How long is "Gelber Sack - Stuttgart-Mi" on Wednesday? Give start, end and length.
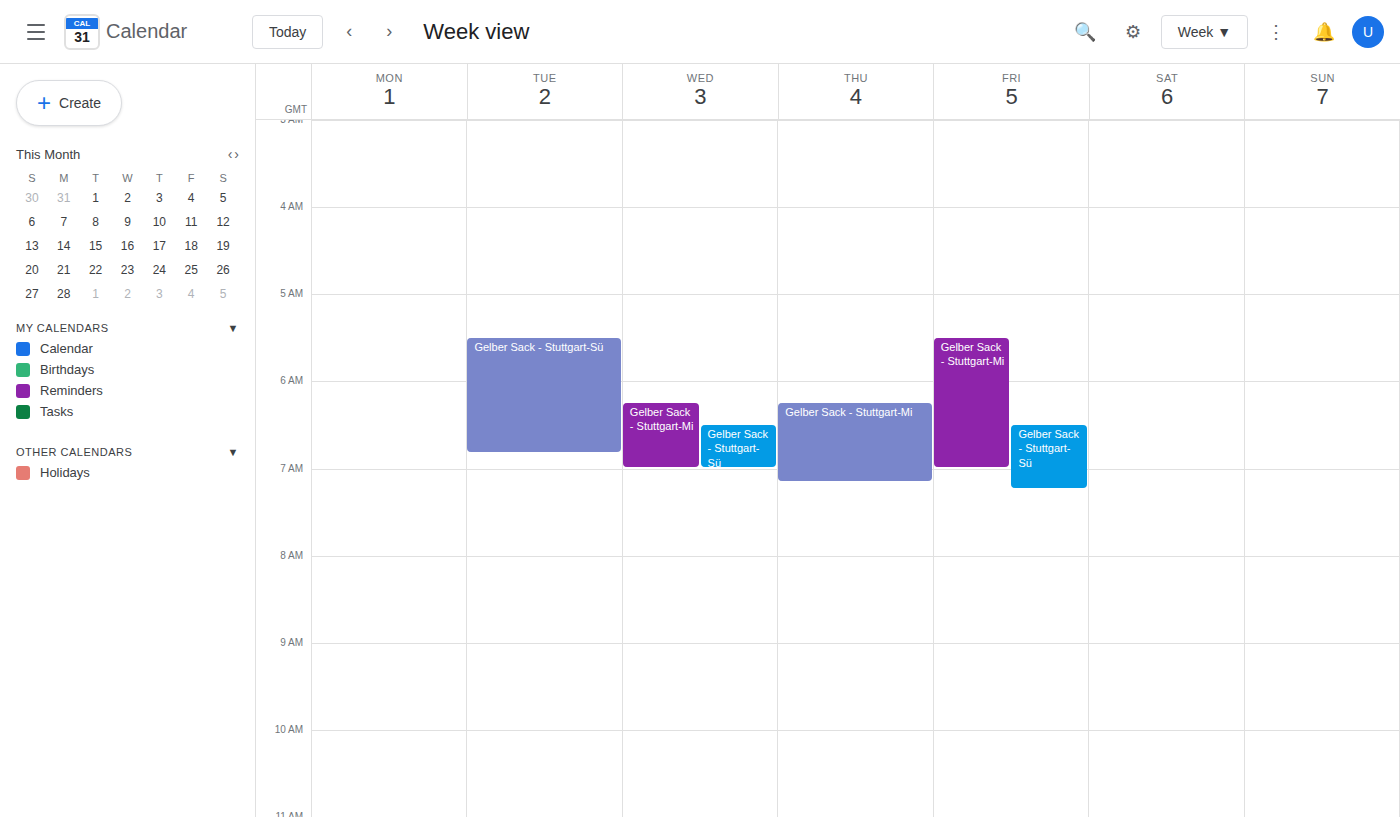
6:15 AM to 7:00 AM, 45 minutes